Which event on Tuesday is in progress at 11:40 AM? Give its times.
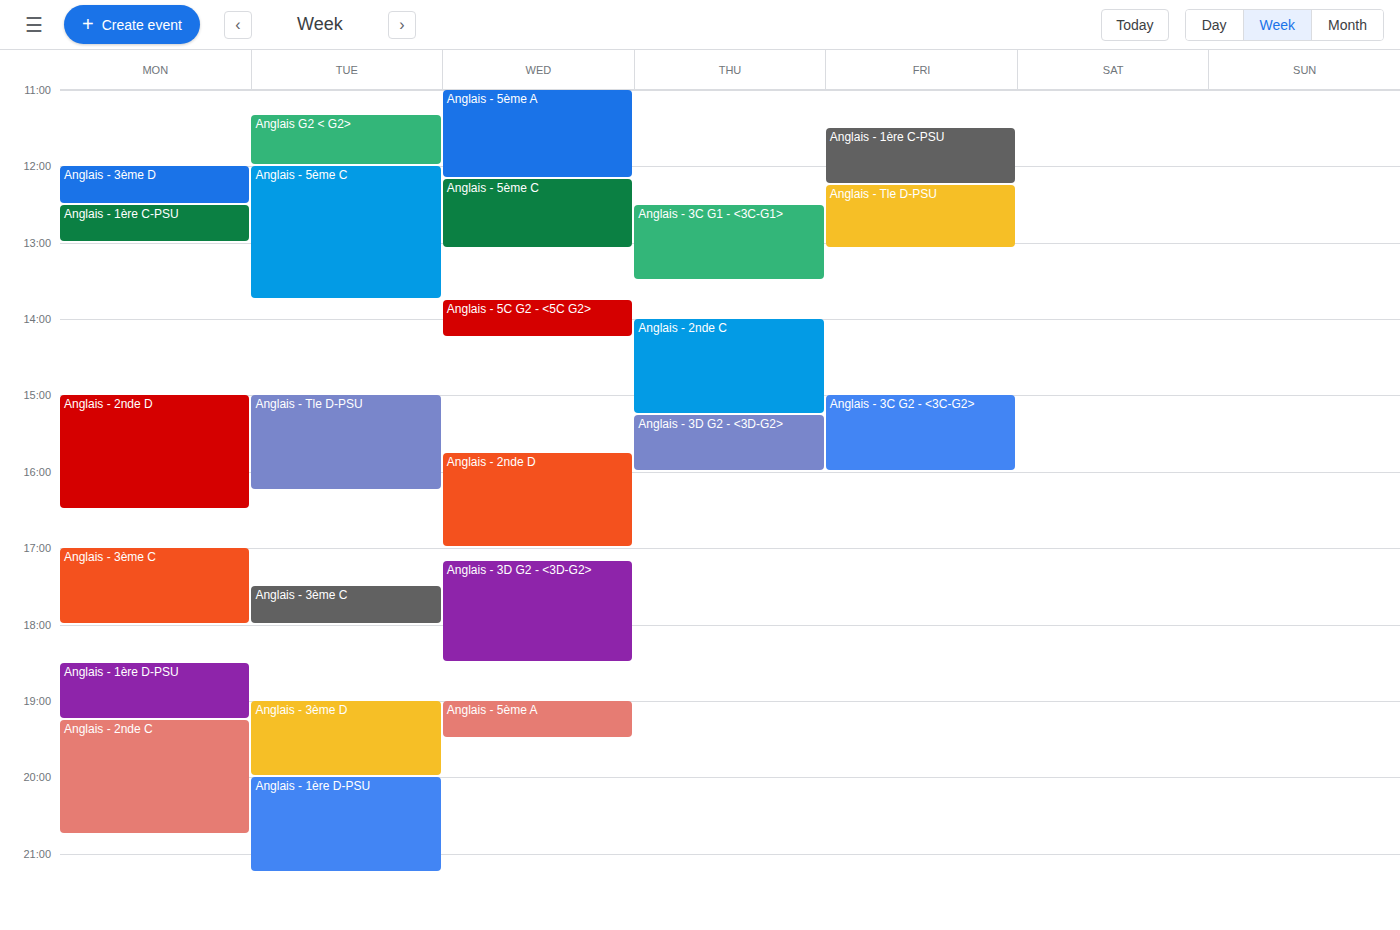
"Anglais G2 < G2>", 11:20 AM to 12:00 PM